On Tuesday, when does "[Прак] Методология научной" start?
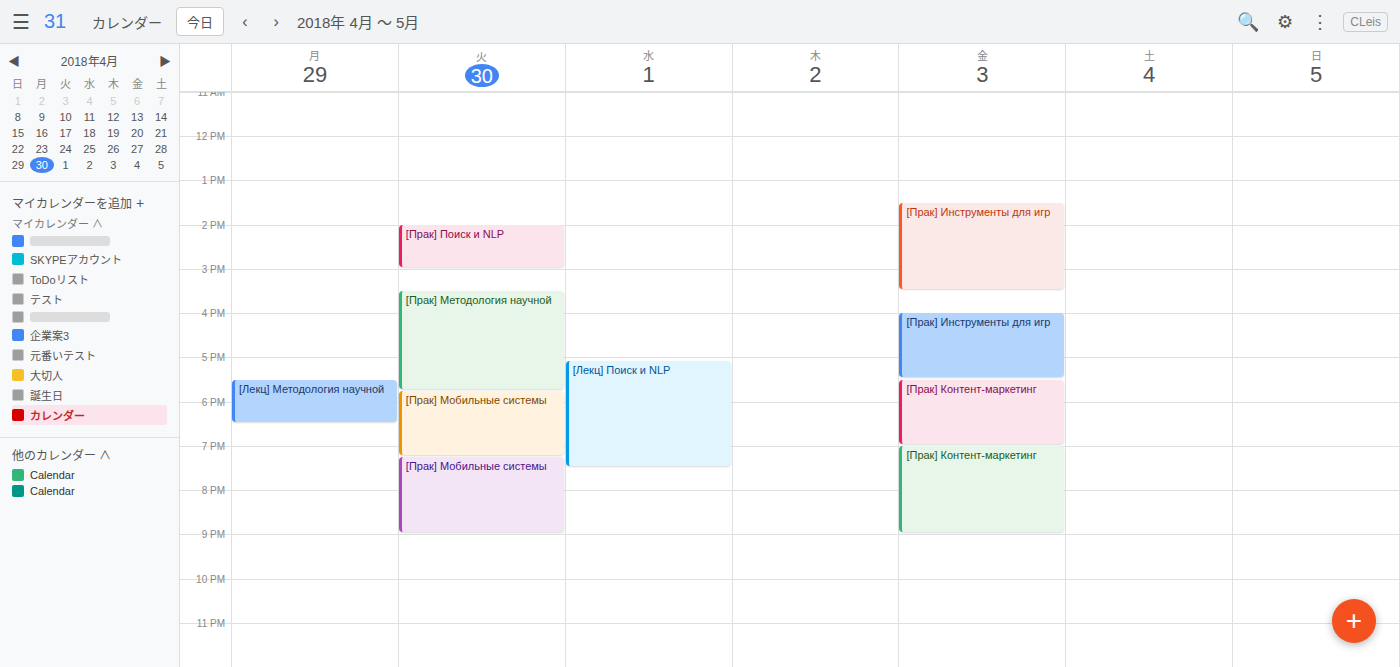
3:30 PM